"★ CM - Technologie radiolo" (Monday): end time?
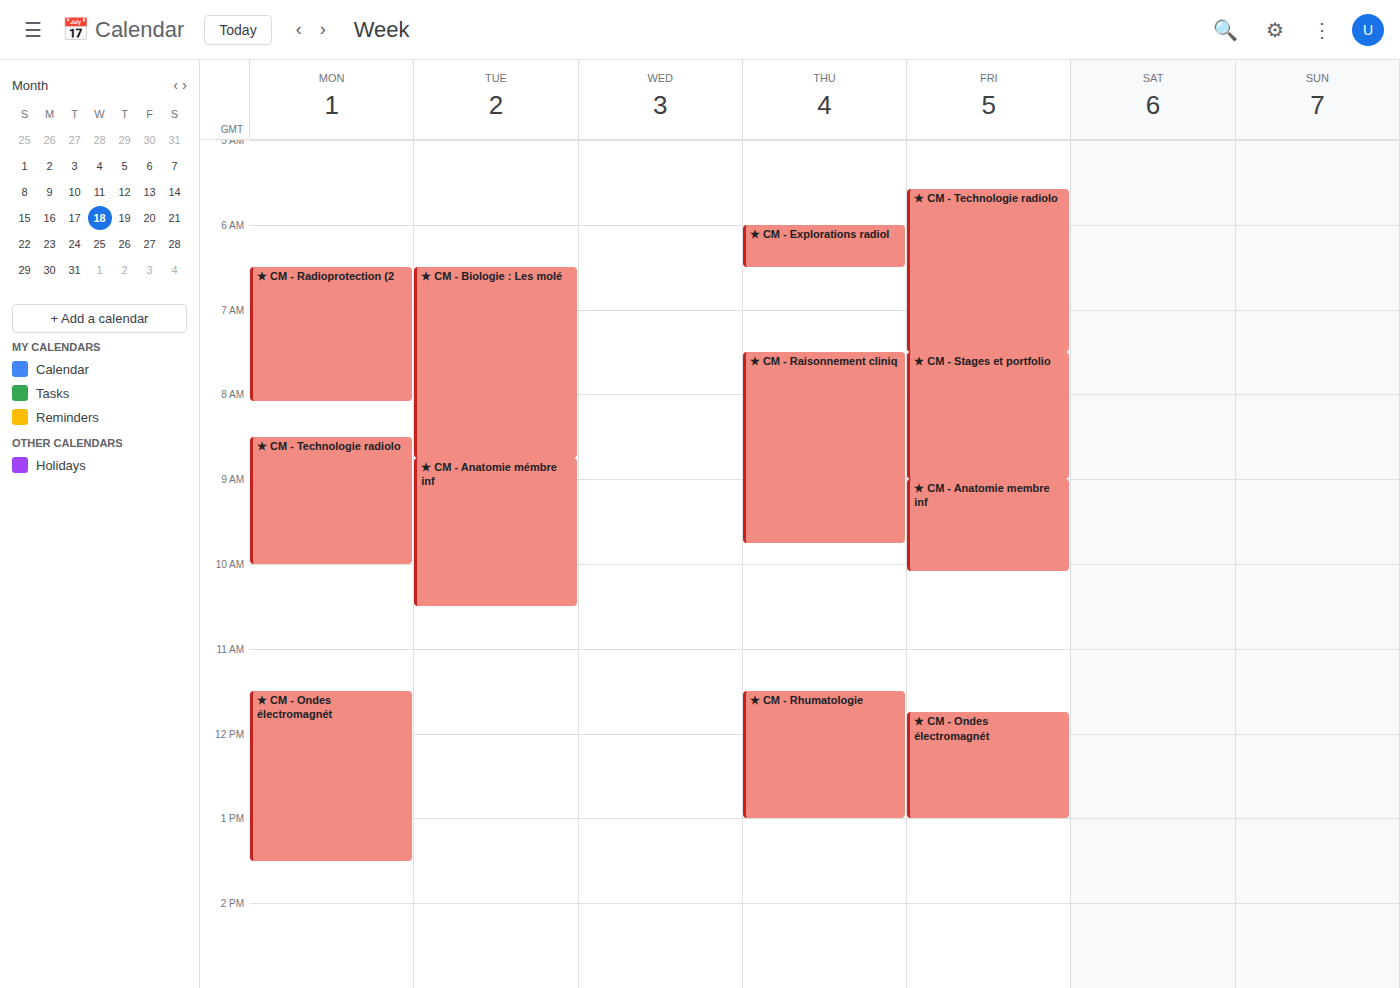
10:00 AM